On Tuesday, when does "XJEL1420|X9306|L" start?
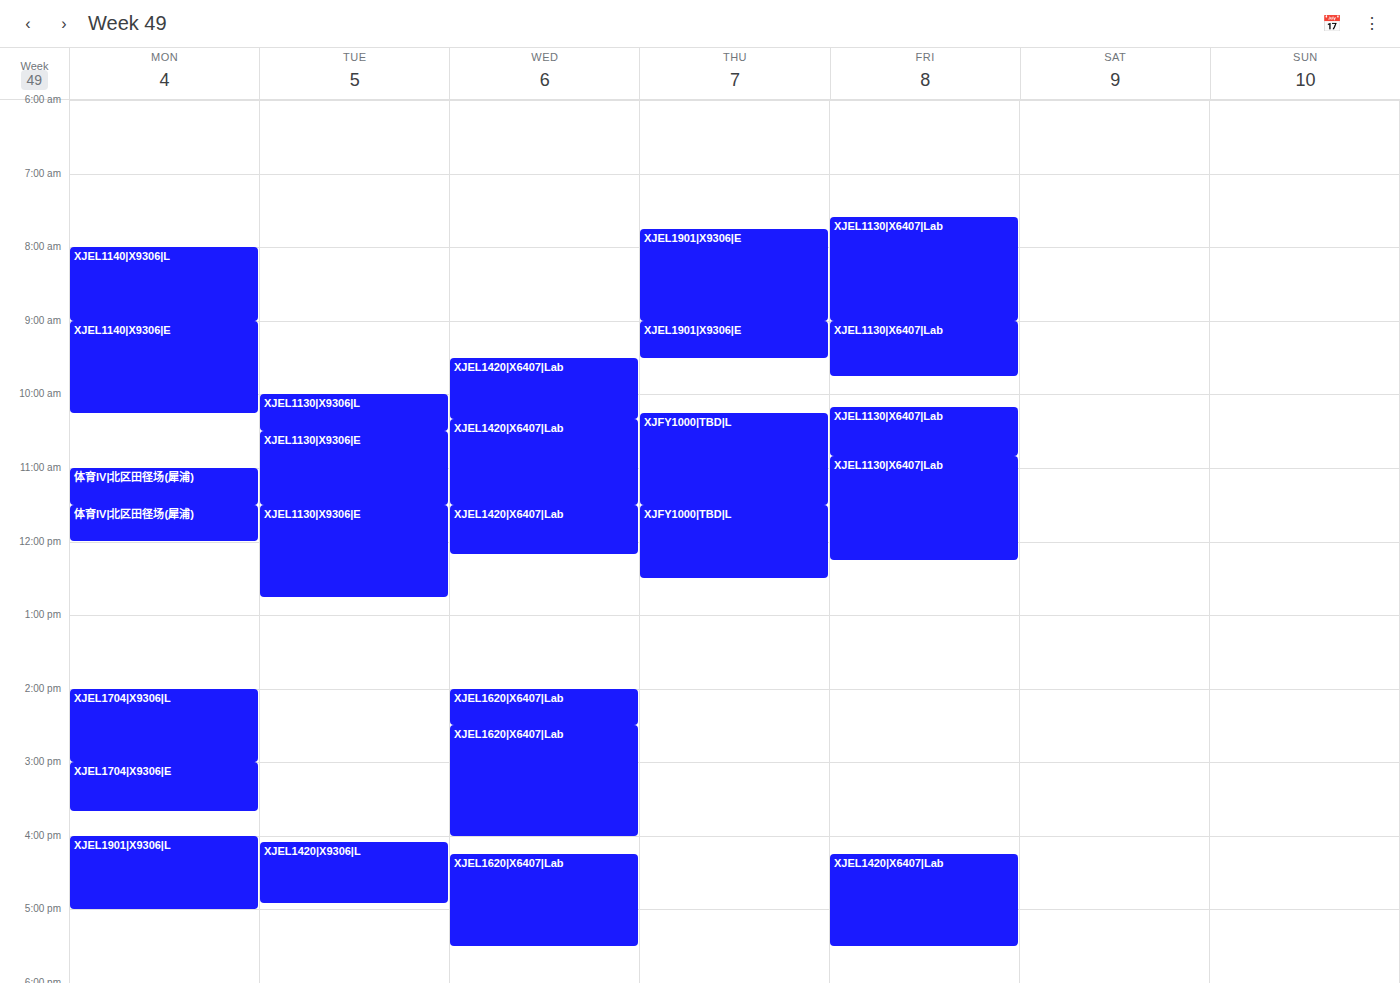
4:05 PM